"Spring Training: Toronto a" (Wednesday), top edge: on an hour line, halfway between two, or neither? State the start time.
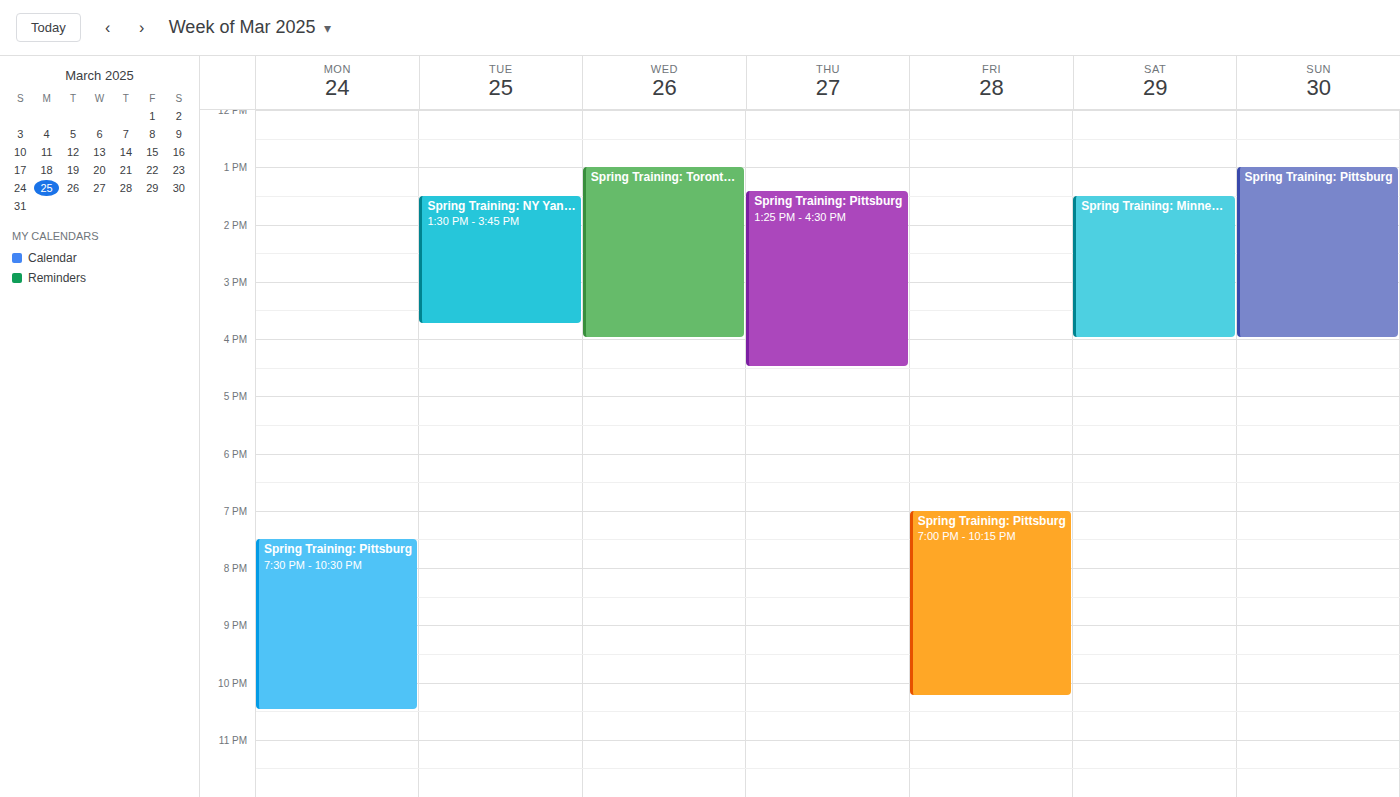
1:00 PM -- exactly on the 1 PM line.